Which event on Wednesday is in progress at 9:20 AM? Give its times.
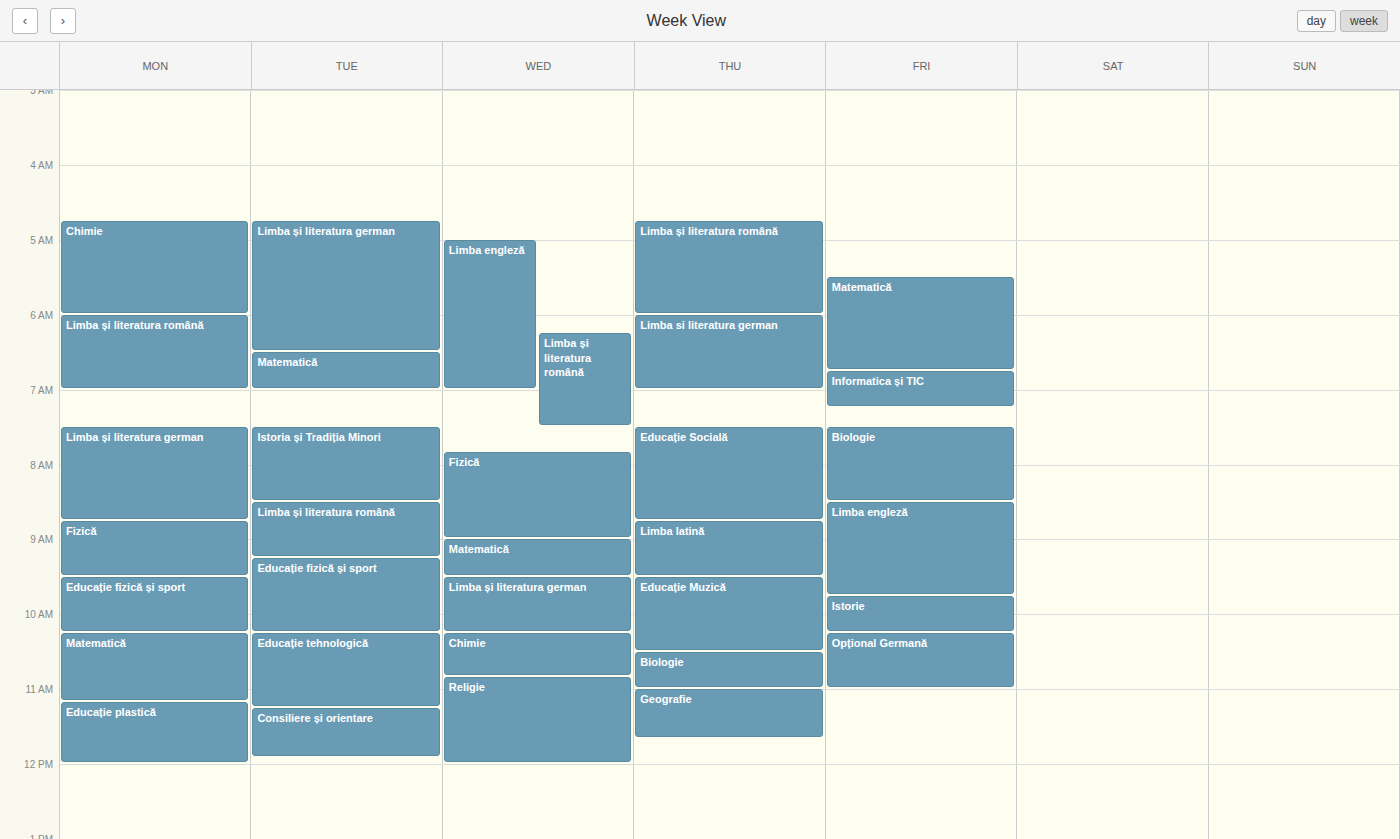
"Matematică", 9:00 AM to 9:30 AM